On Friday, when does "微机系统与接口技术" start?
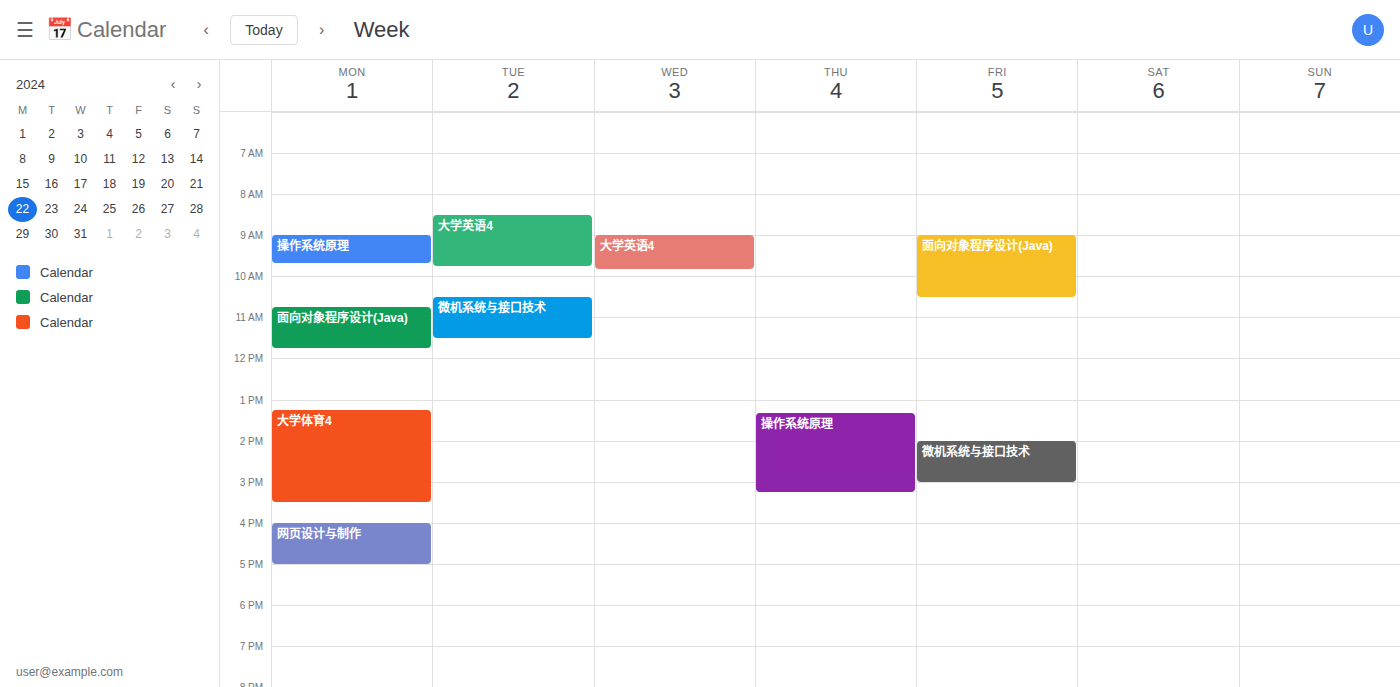
2:00 PM